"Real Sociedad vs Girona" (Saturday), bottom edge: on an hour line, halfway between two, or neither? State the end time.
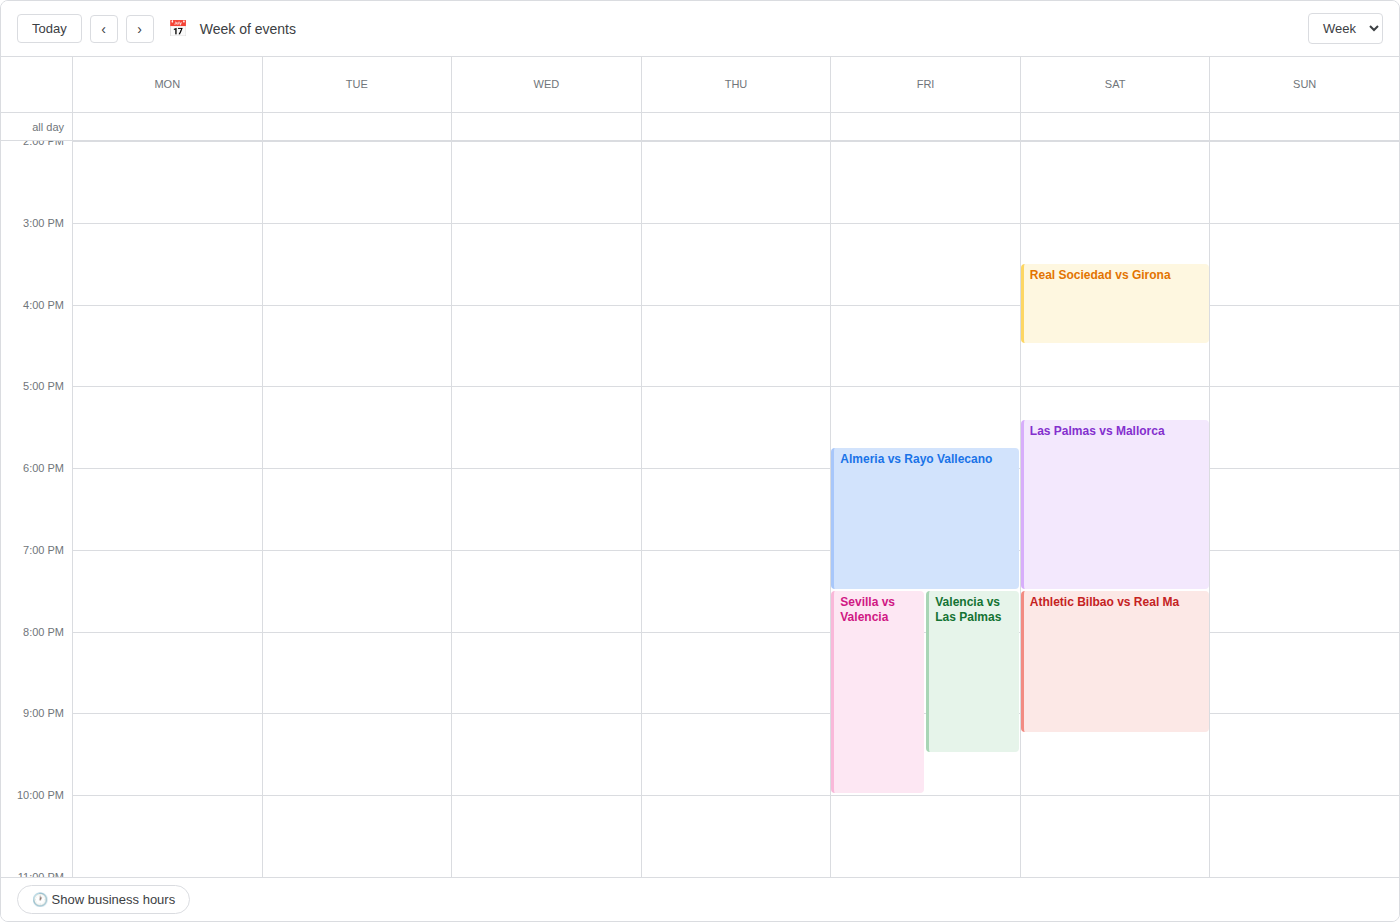
4:30 PM -- halfway between the 4 PM and 5 PM lines.